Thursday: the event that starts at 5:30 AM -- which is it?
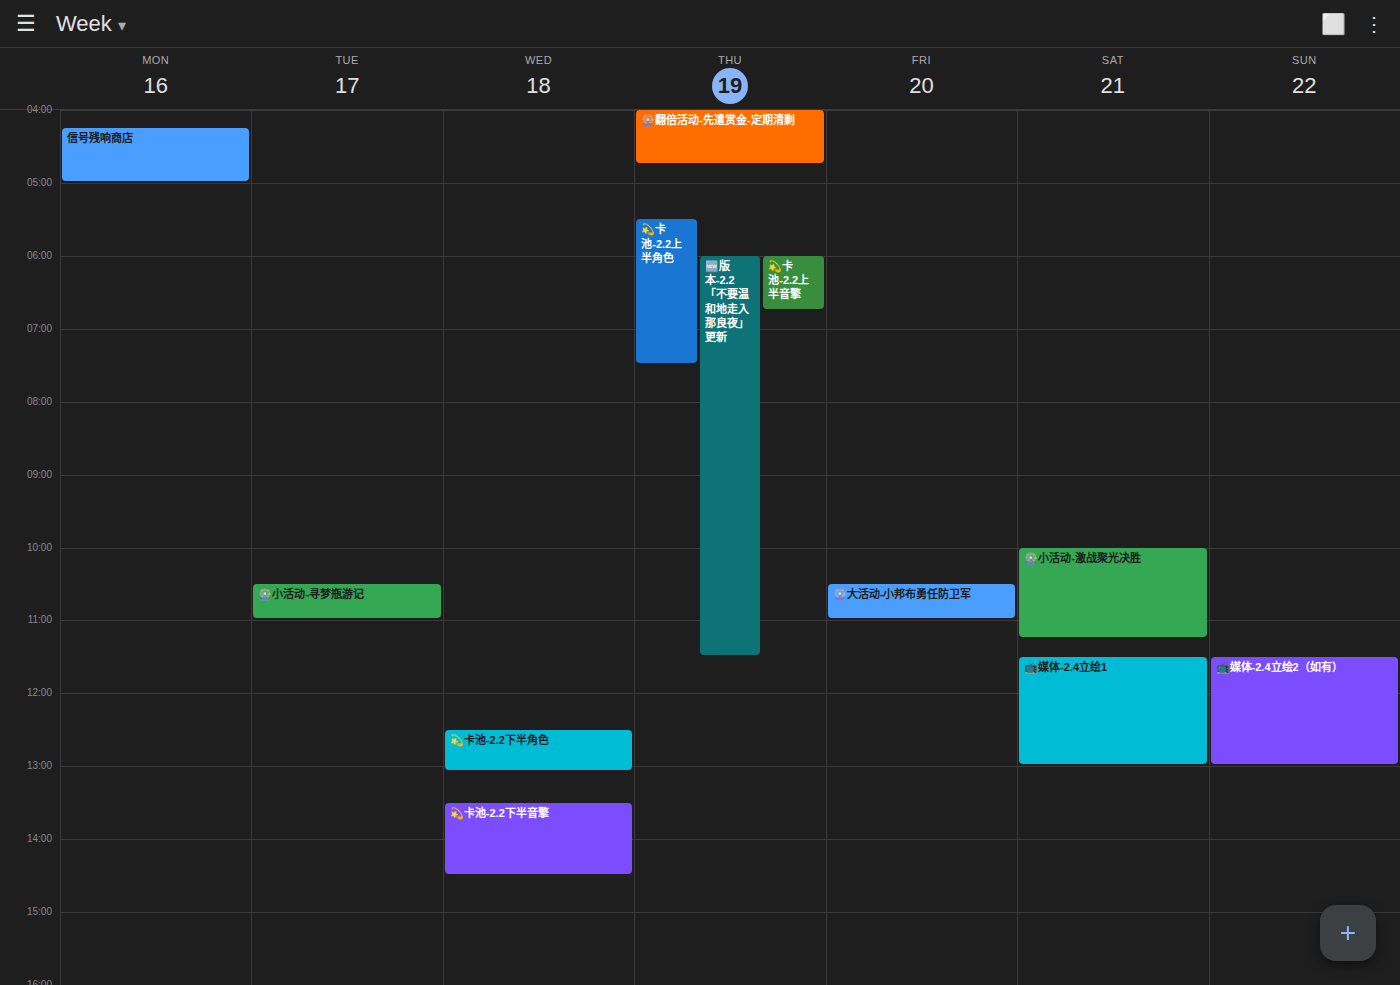
"💫卡池-2.2上半角色"